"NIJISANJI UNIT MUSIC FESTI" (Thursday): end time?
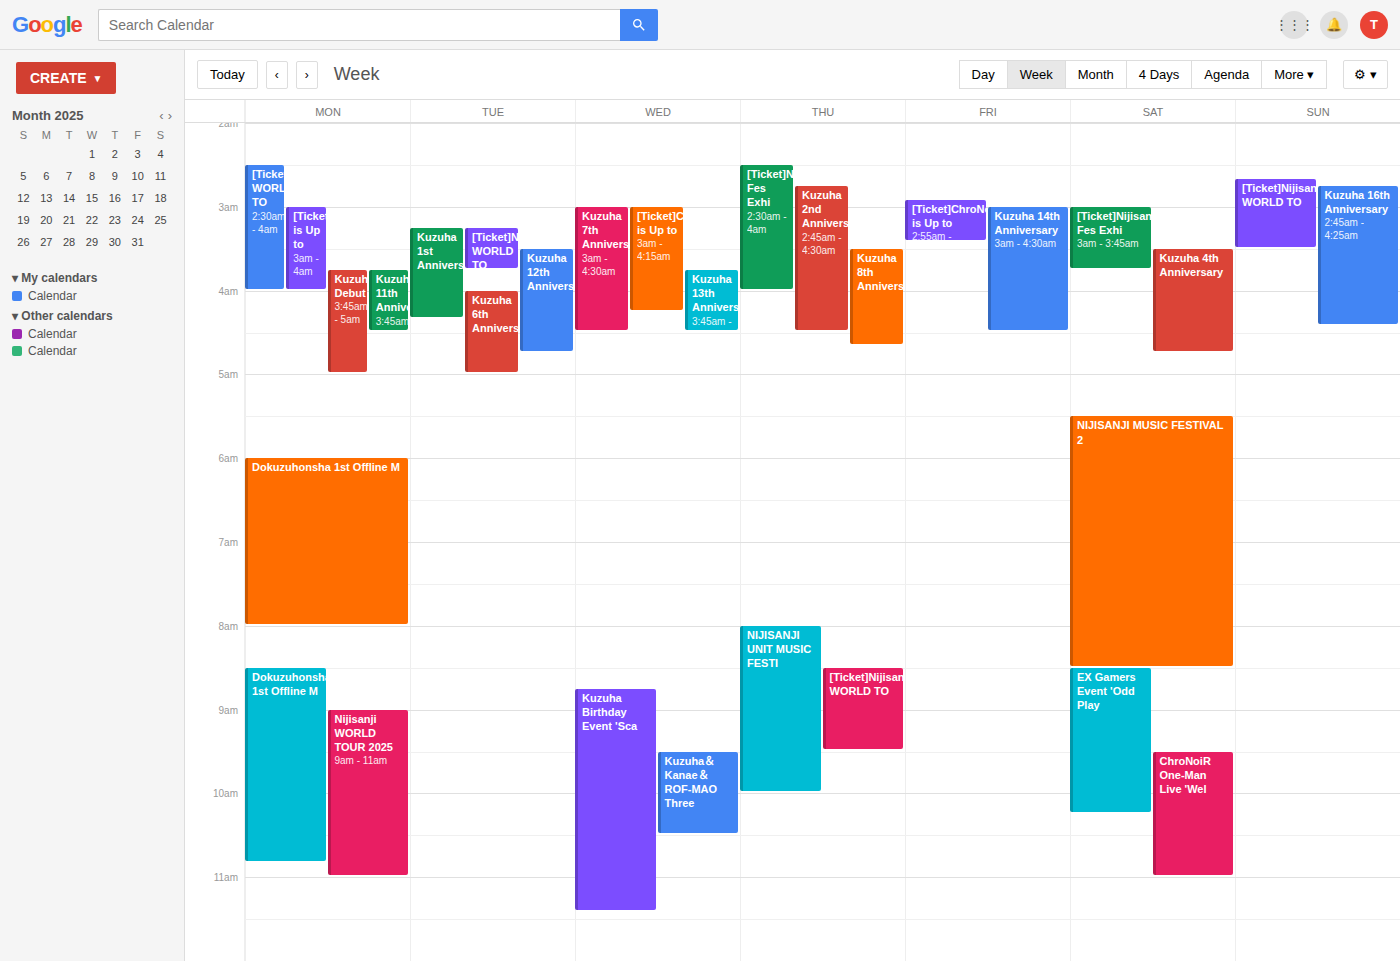
10:00 AM